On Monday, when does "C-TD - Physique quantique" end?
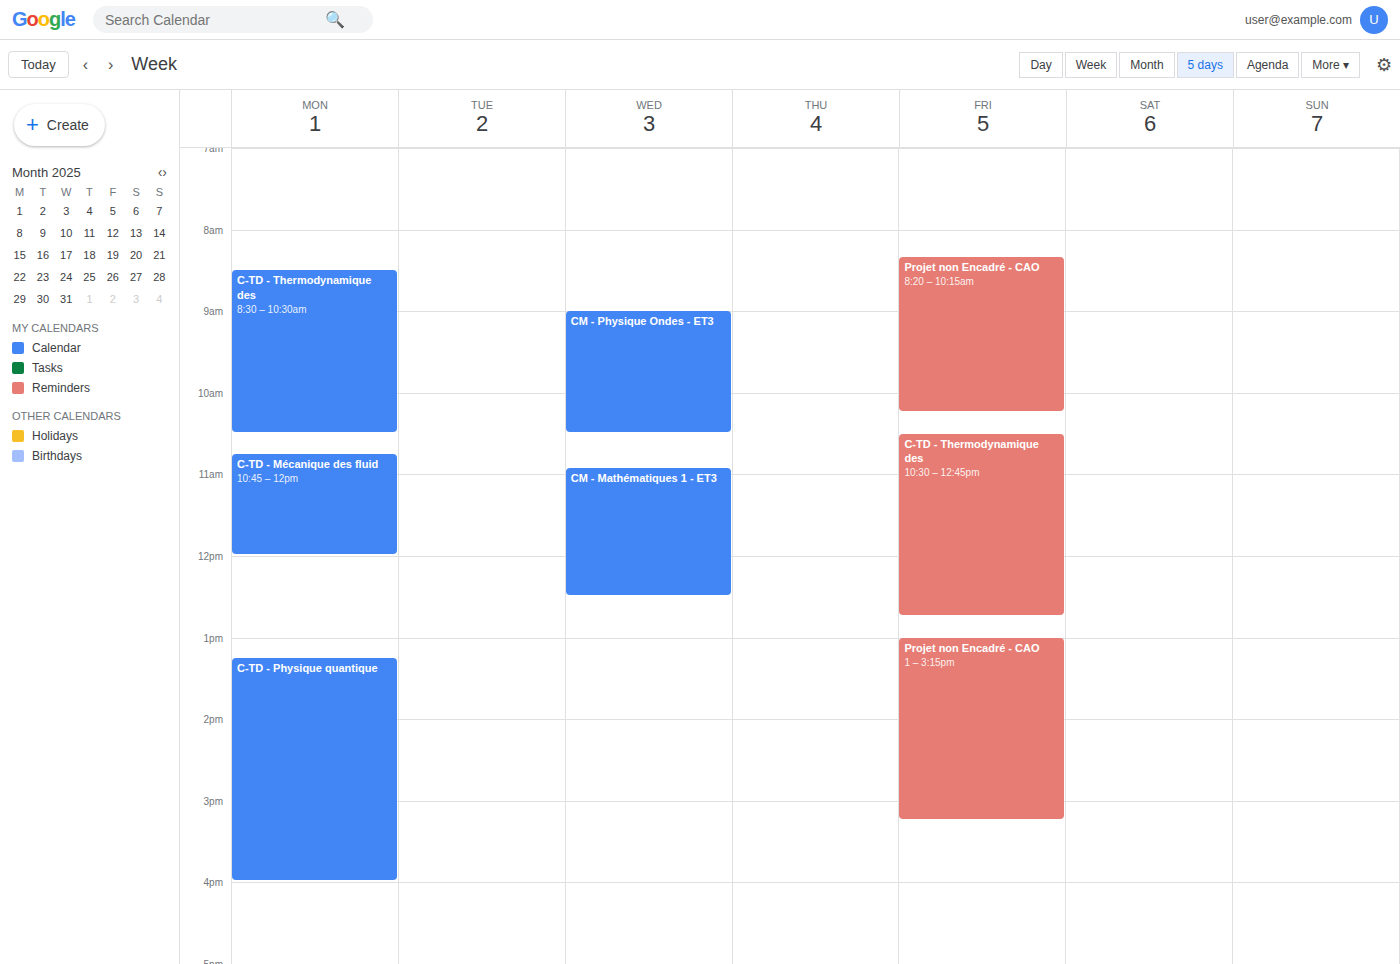
4:00 PM